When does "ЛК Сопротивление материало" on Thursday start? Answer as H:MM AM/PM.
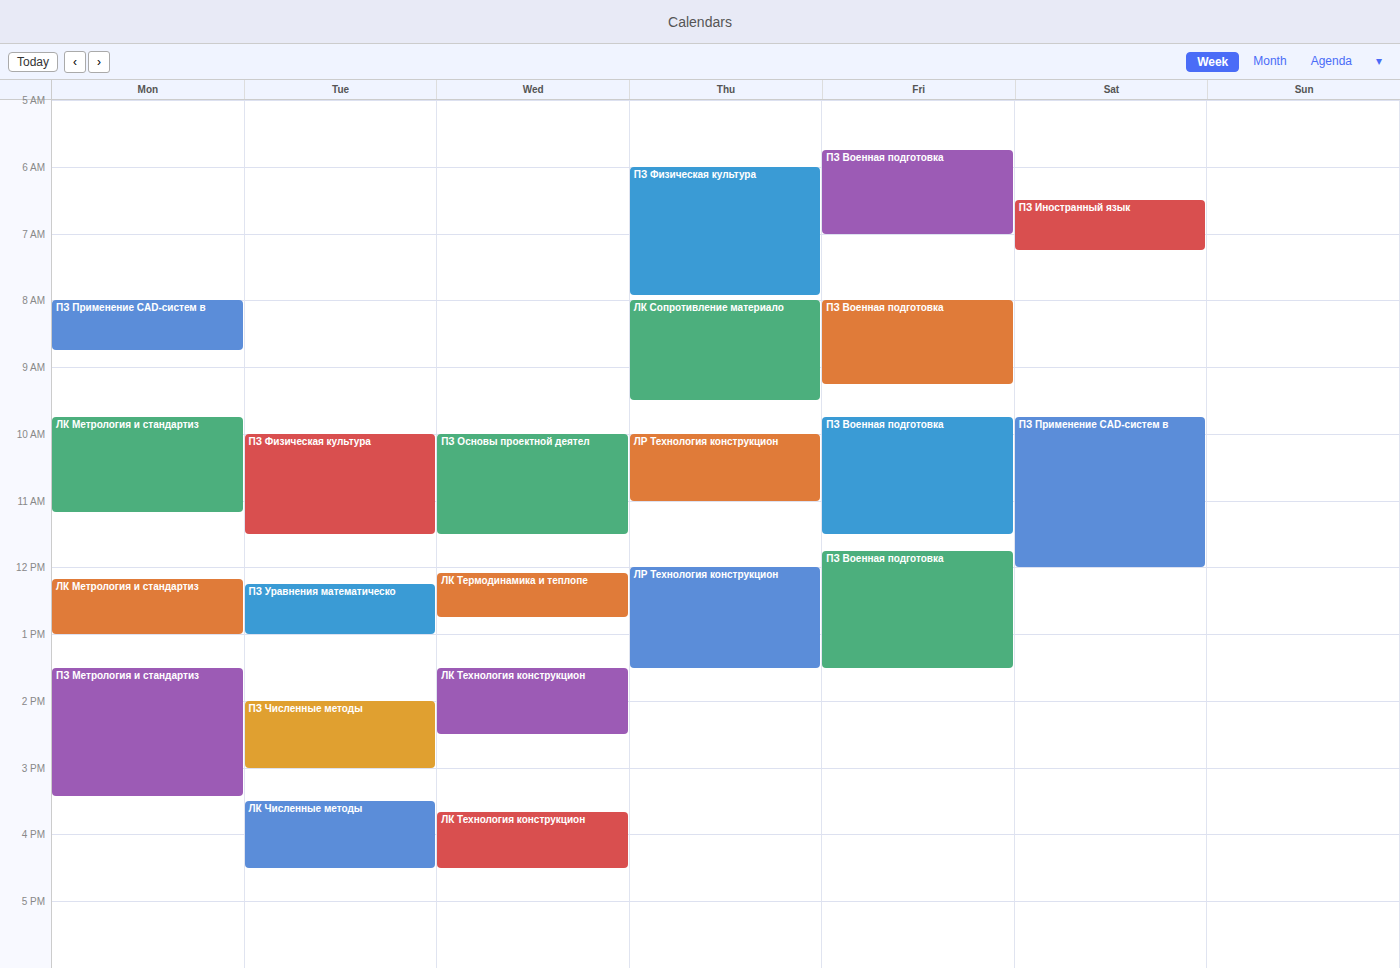
8:00 AM